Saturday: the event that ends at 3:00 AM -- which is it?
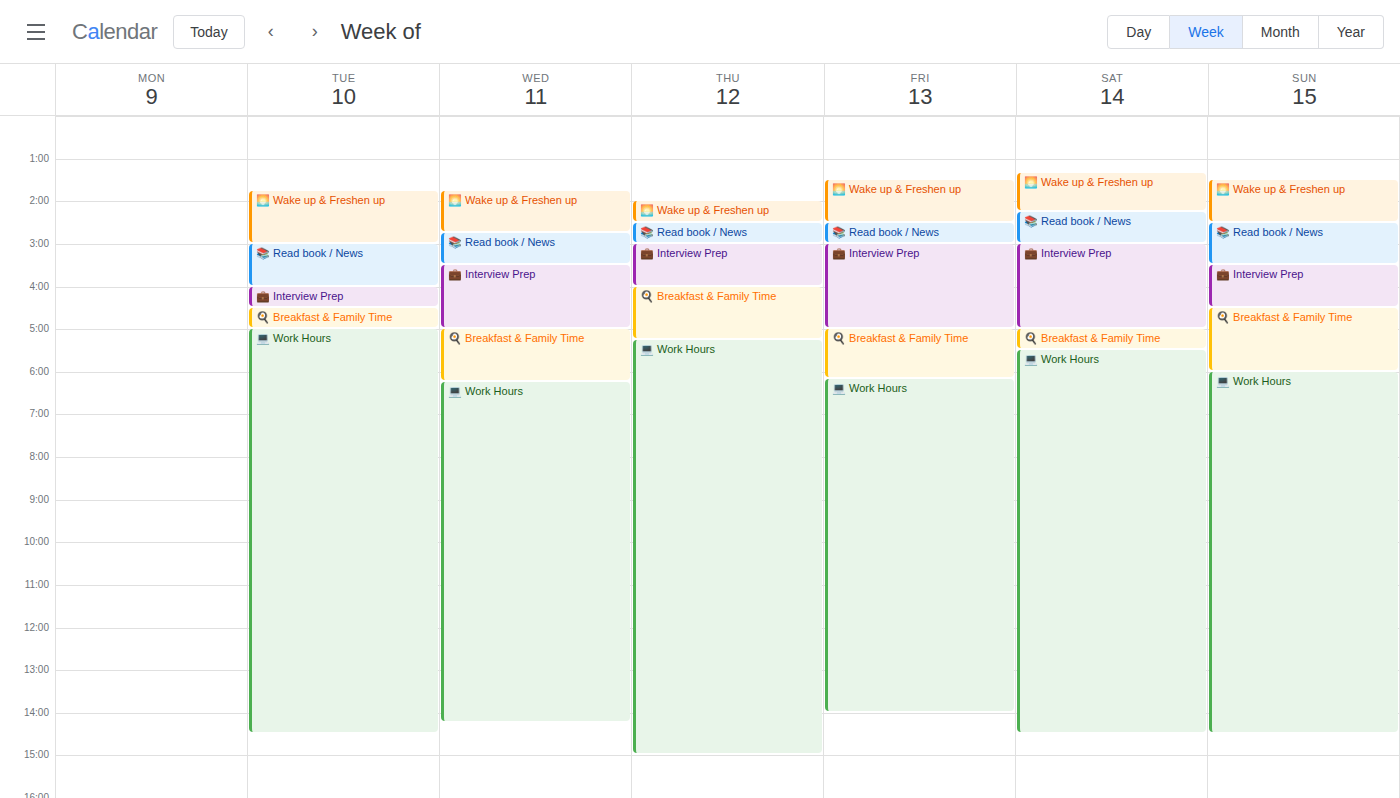
"📚 Read book / News"